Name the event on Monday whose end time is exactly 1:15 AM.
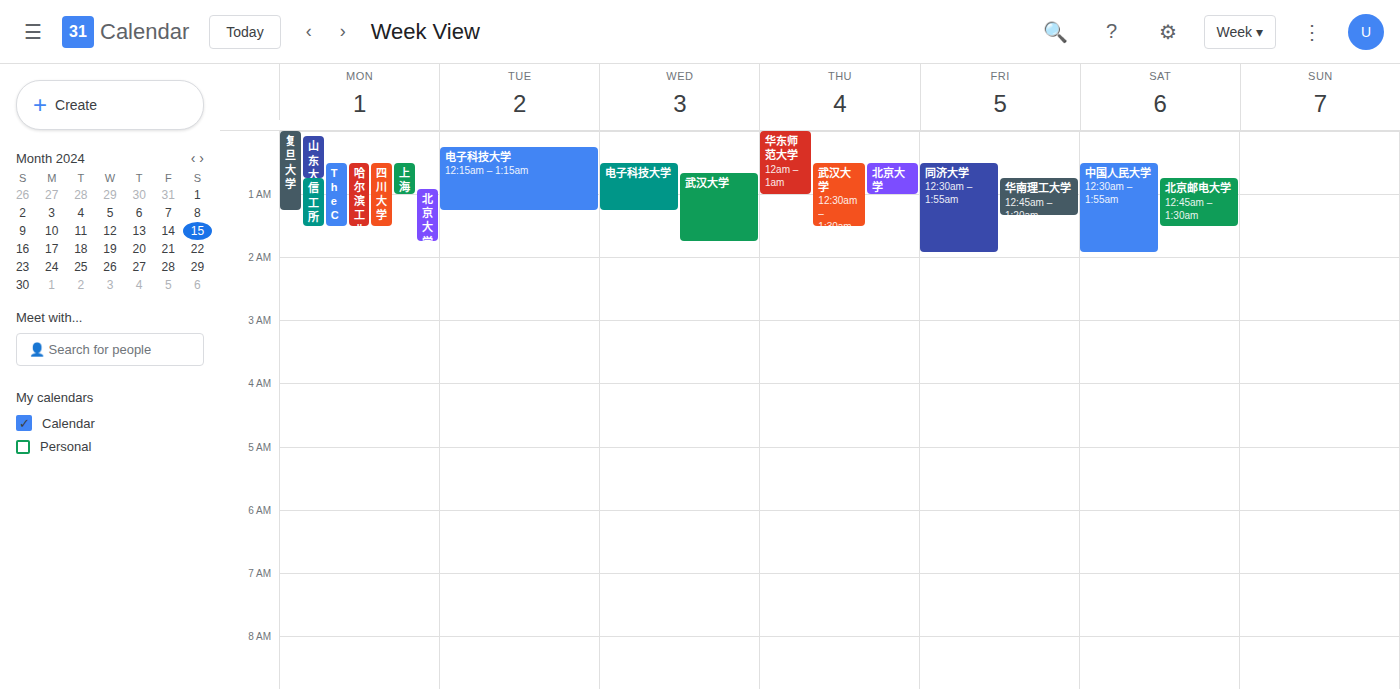
"复旦大学"